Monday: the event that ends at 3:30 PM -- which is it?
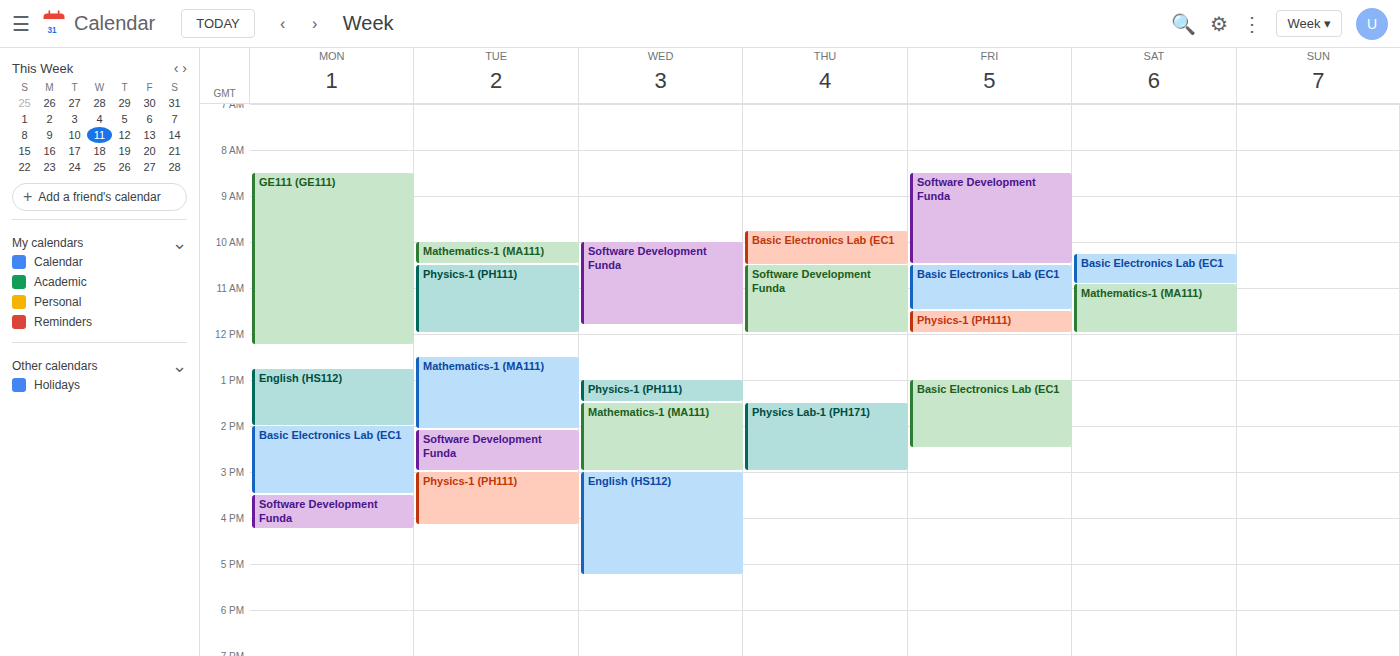
"Basic Electronics Lab (EC1"